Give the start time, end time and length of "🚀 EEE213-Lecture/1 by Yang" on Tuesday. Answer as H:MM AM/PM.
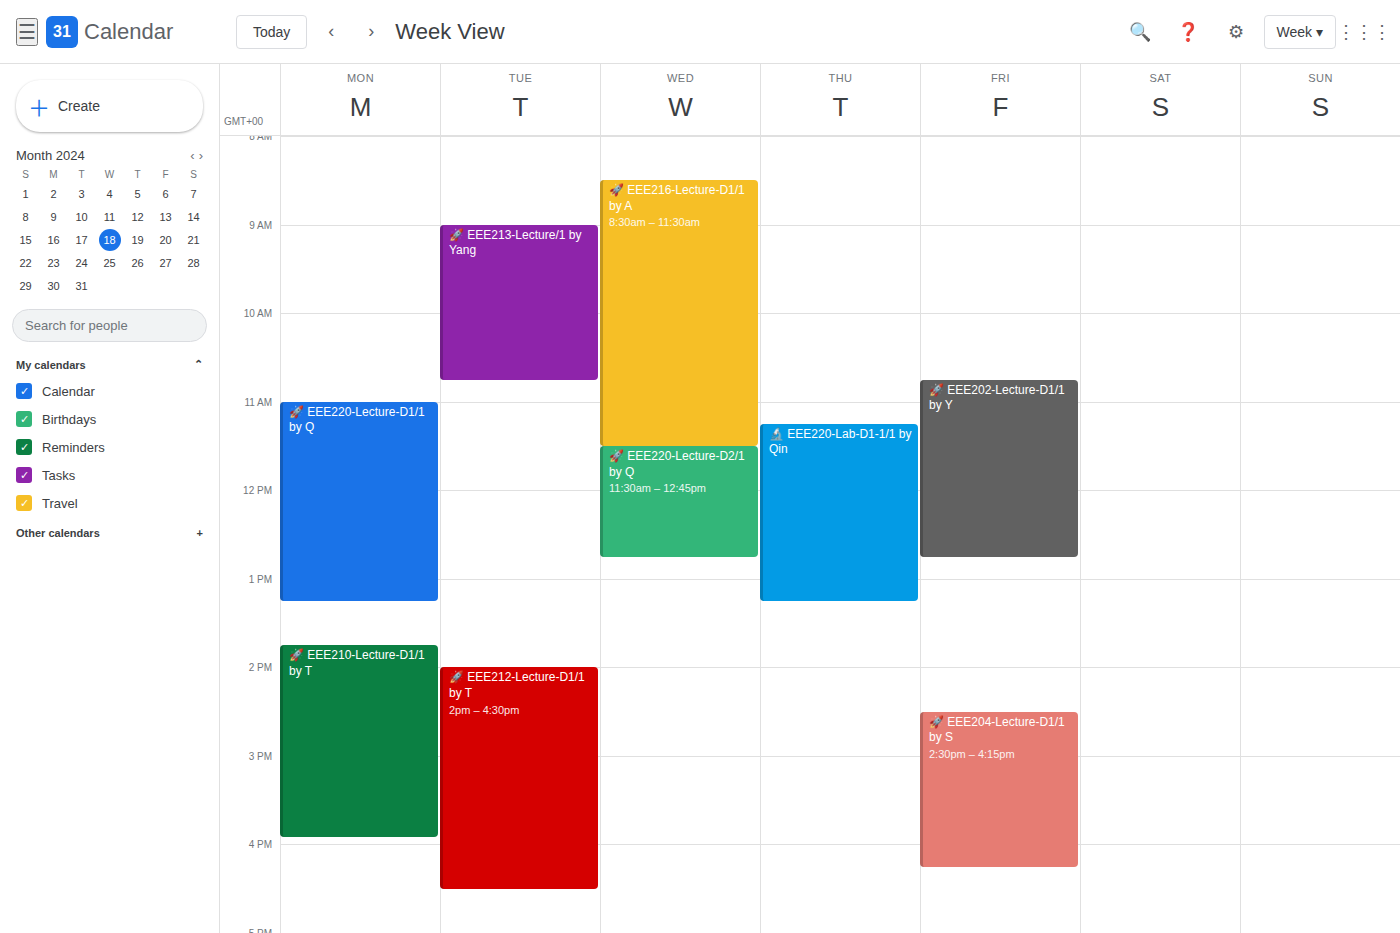
9:00 AM to 10:45 AM, 1 hour 45 minutes